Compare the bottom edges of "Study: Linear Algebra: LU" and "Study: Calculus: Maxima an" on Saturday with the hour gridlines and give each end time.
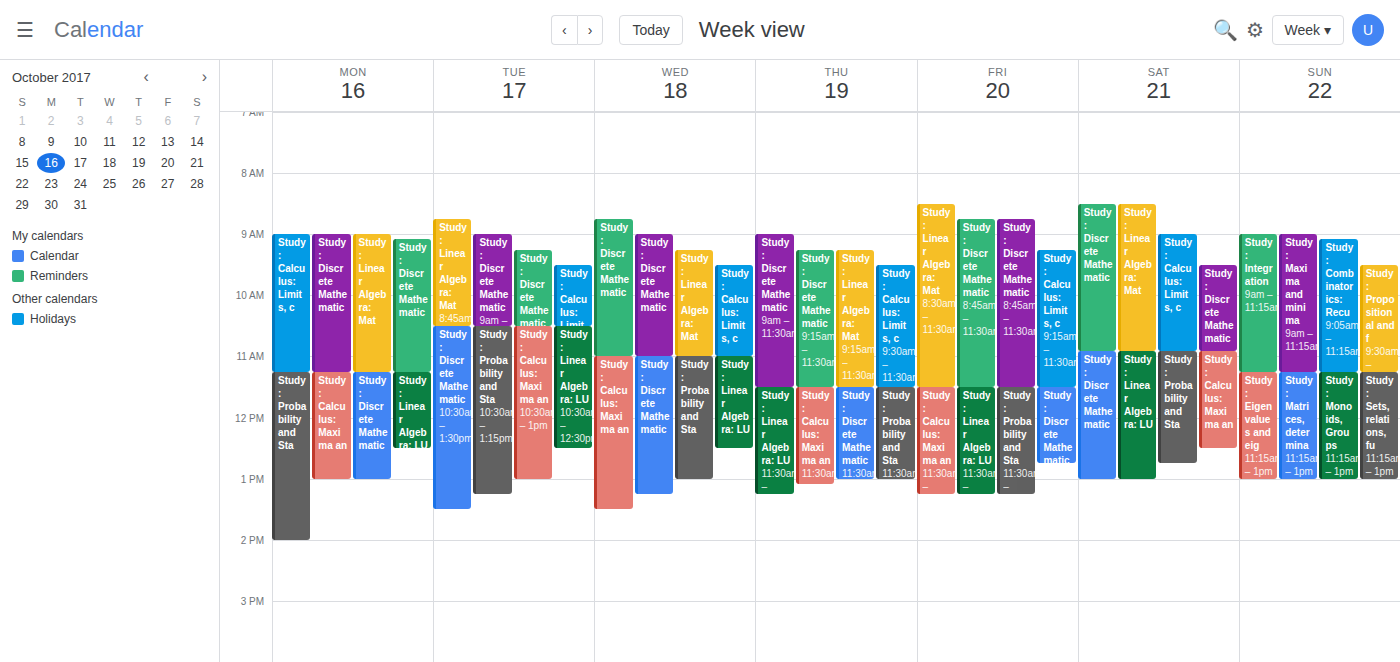
"Study: Linear Algebra: LU": 13:00, exactly on the 13:00 line. "Study: Calculus: Maxima an": 12:30, halfway between the 12:00 and 13:00 lines.